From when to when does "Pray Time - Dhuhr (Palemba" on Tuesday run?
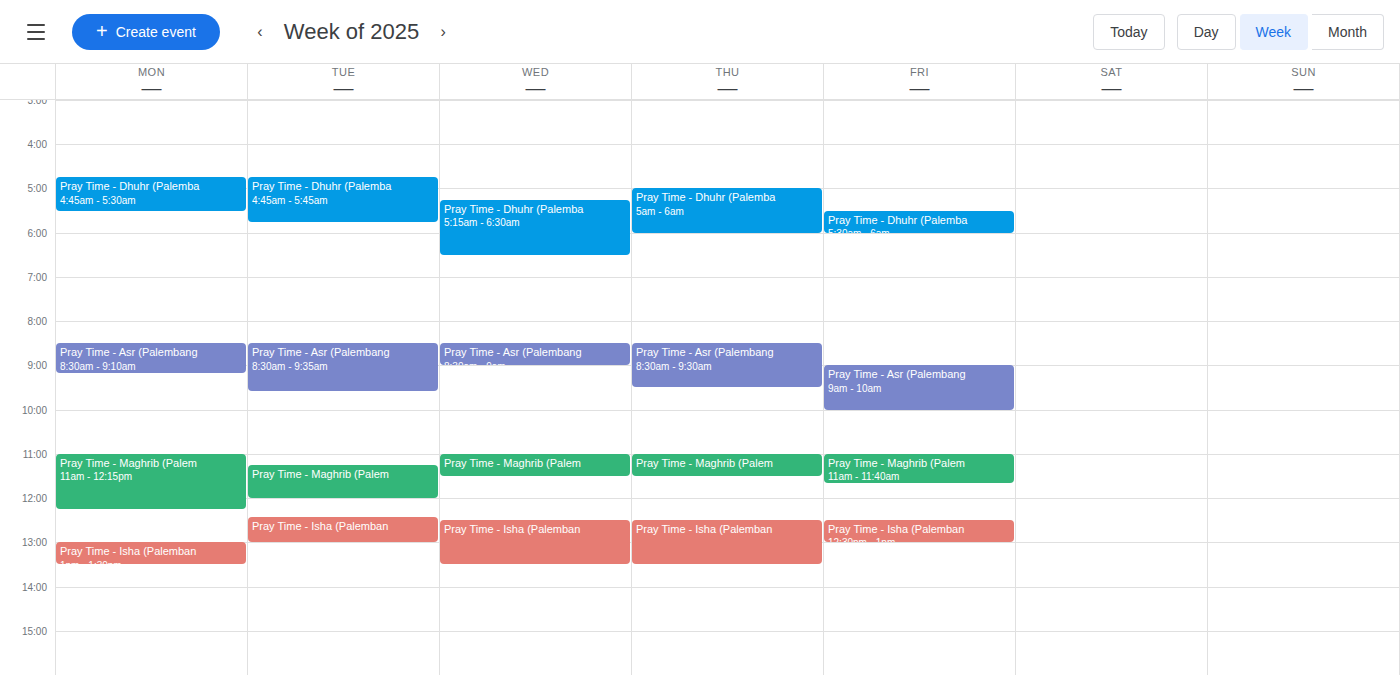
04:45 to 05:45